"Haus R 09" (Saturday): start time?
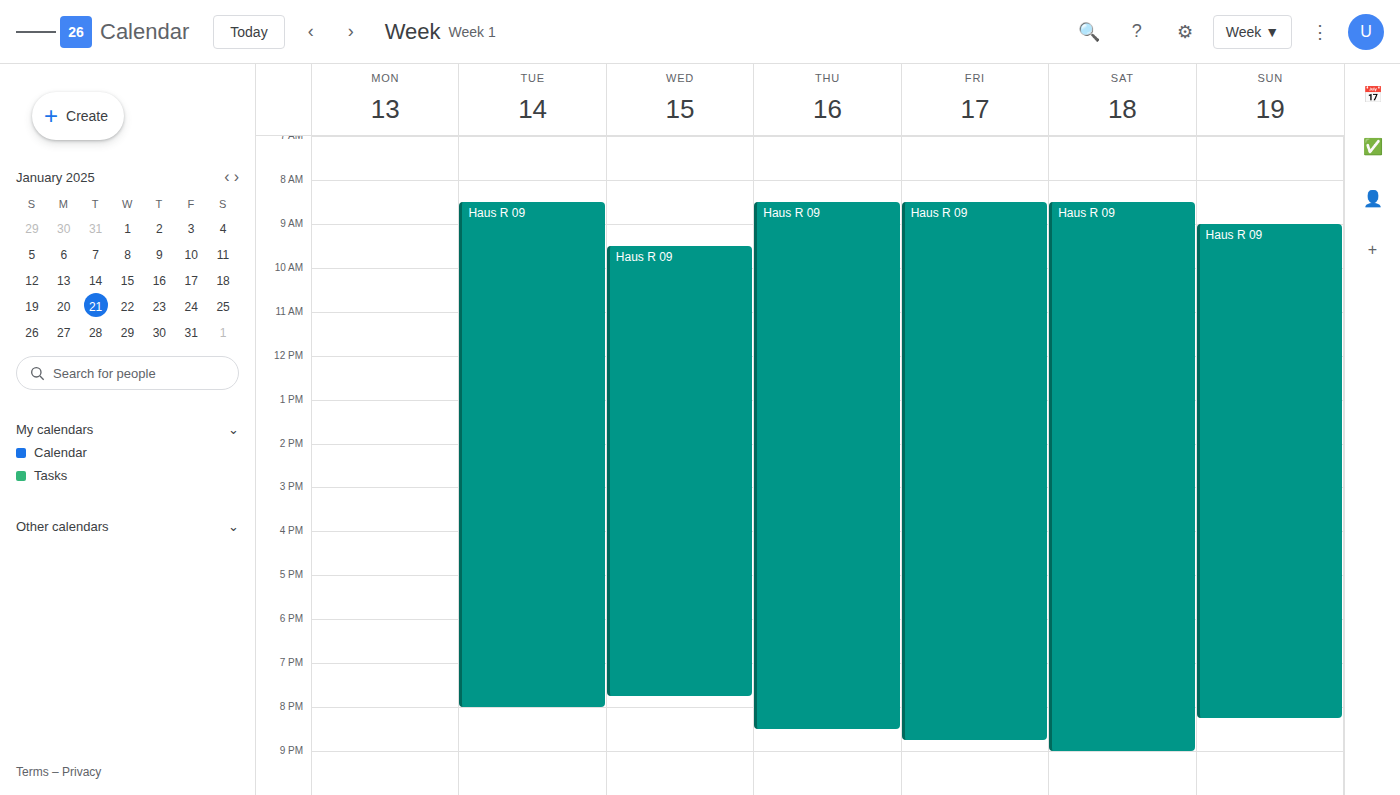
8:30 AM